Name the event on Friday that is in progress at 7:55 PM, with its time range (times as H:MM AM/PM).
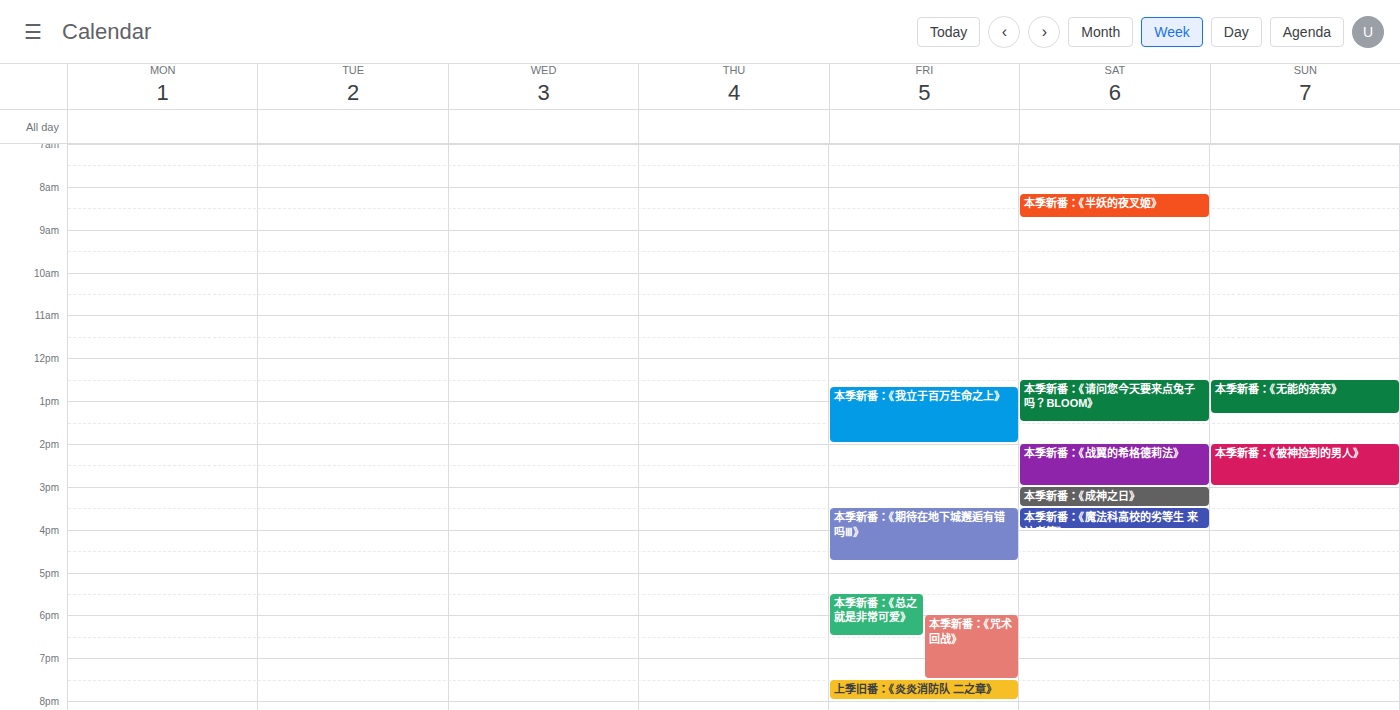
"上季旧番：《炎炎消防队 二之章》", 7:30 PM to 8:00 PM